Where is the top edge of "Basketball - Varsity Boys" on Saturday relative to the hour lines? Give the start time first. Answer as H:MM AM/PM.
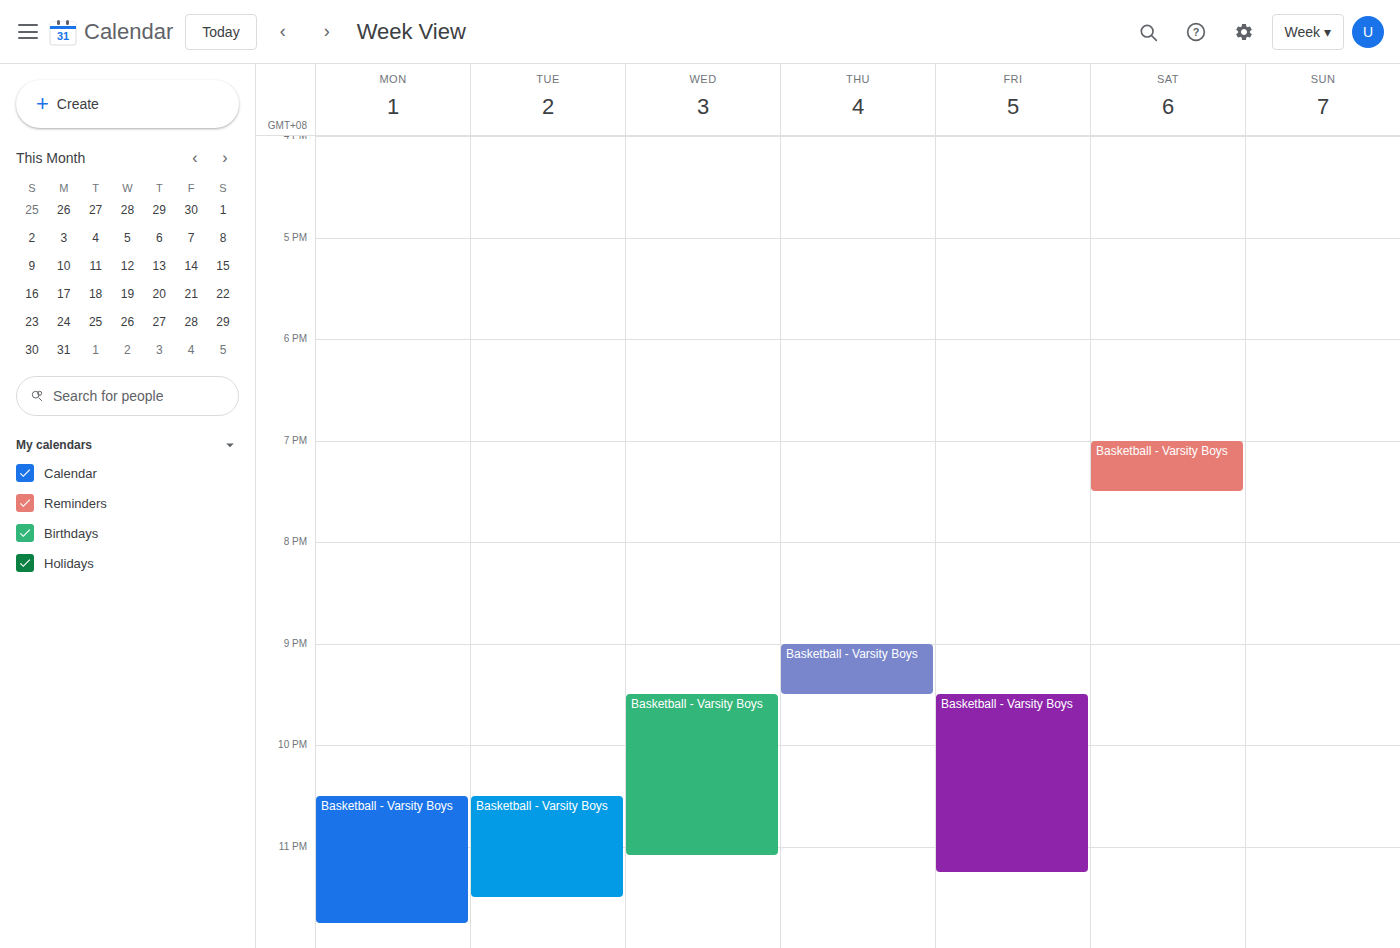
7:00 PM -- exactly on the 7 PM line.